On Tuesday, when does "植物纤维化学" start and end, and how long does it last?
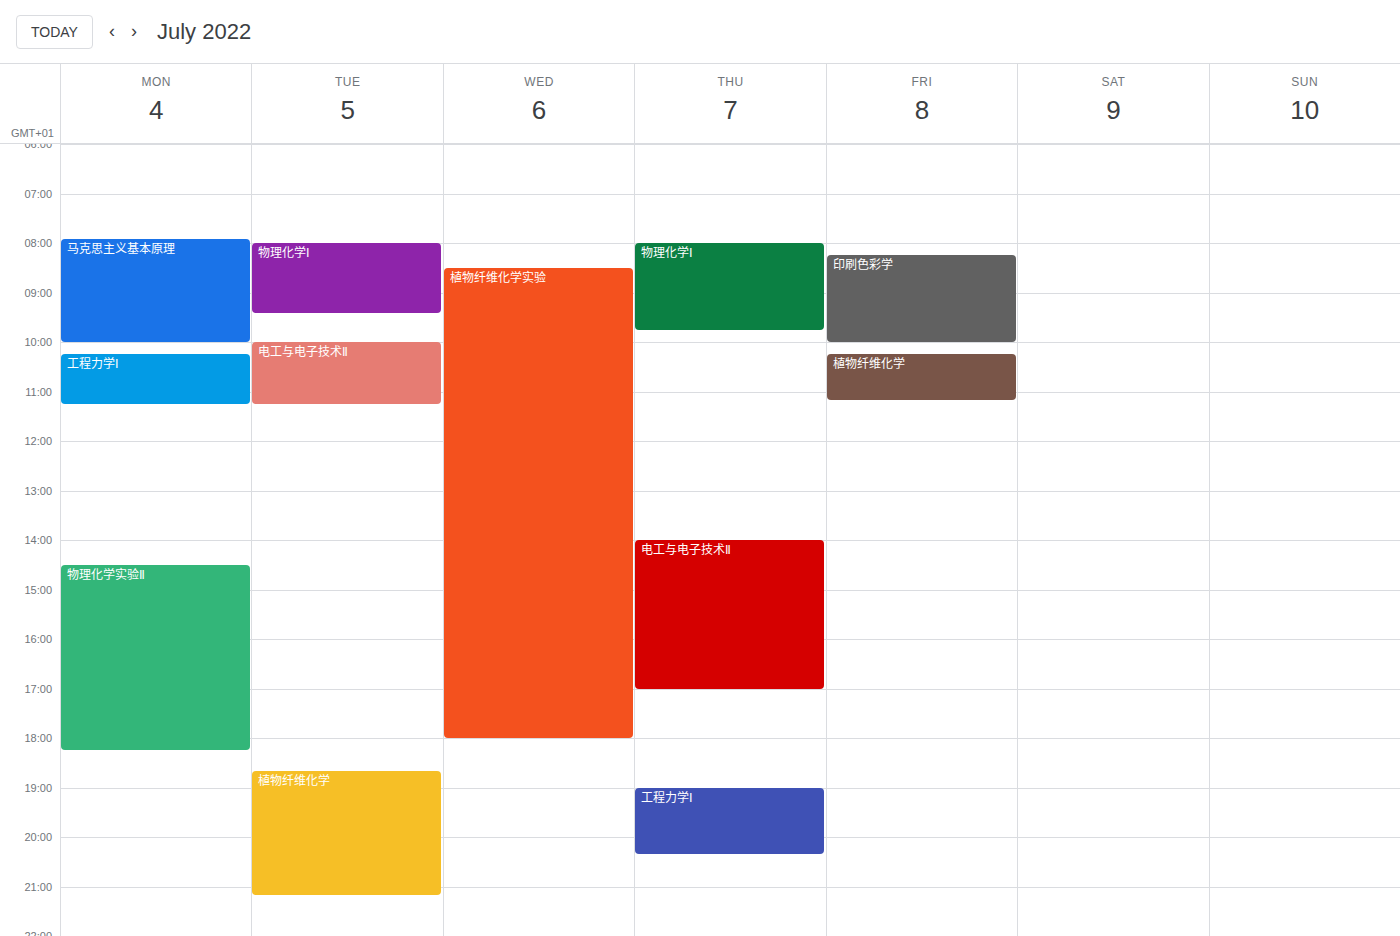
18:40 to 21:10, 2 hours 30 minutes